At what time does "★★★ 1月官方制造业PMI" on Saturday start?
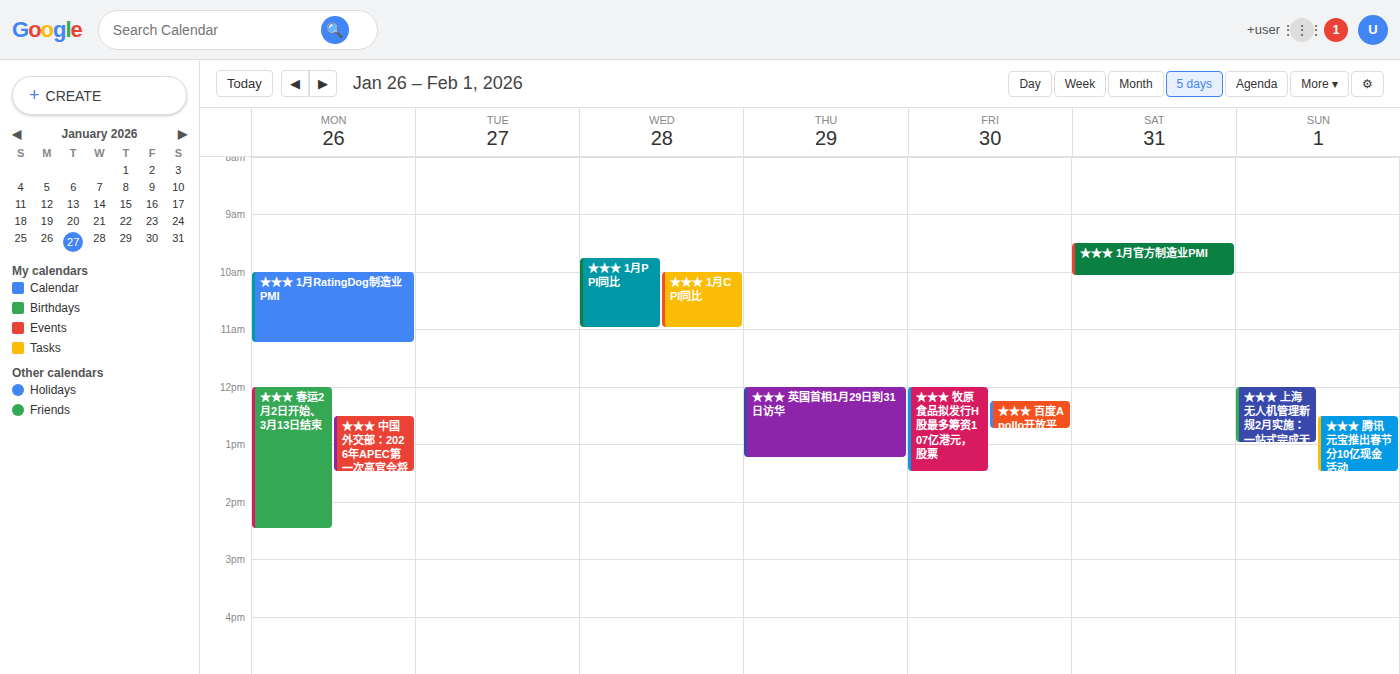
09:30